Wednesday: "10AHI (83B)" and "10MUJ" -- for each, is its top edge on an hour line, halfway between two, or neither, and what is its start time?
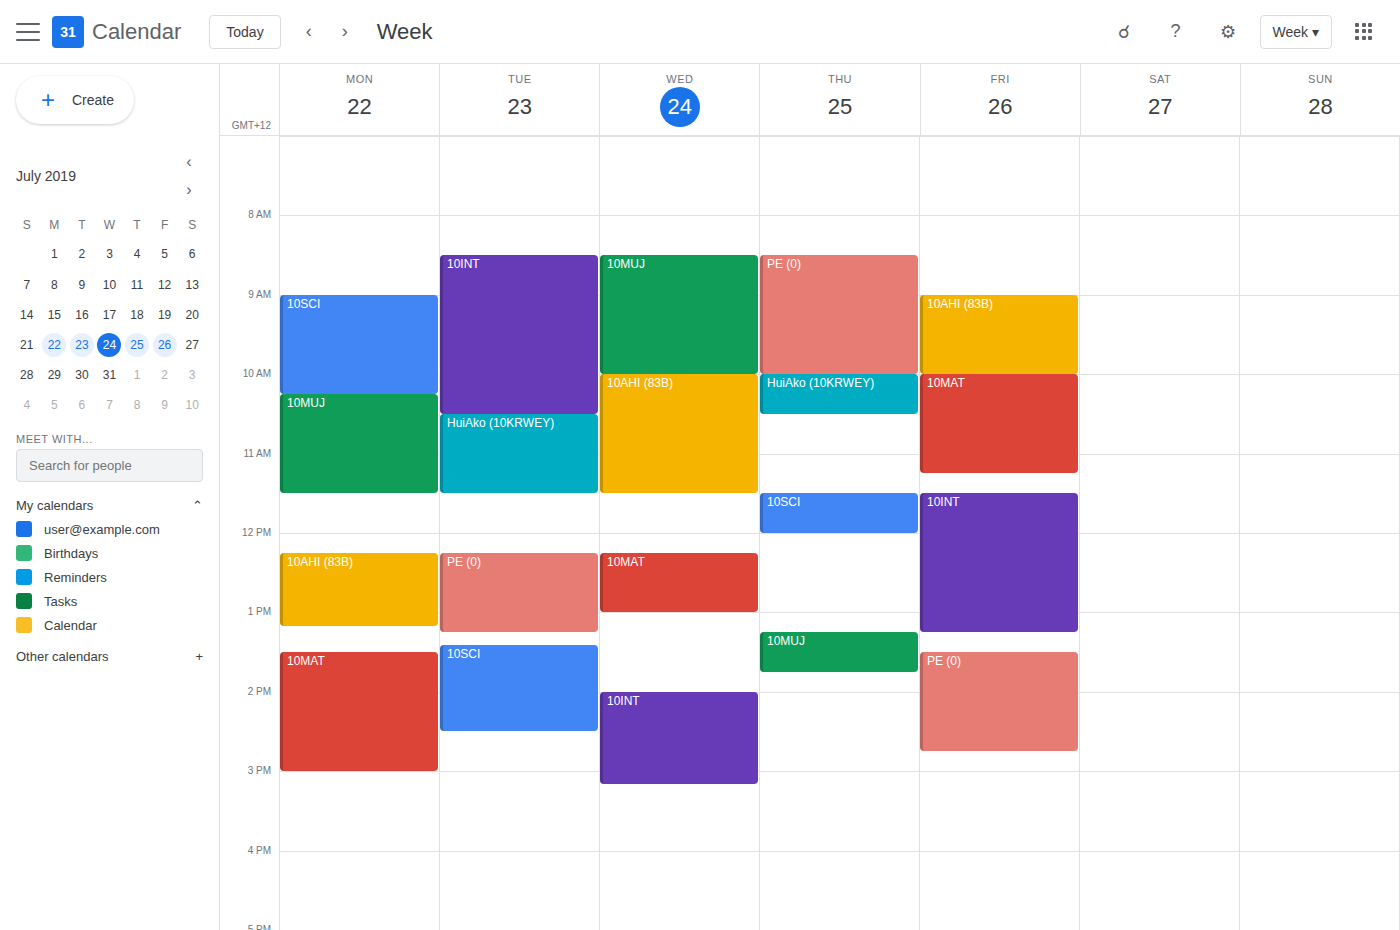
"10AHI (83B)": 10:00 AM, exactly on the 10 AM line. "10MUJ": 8:30 AM, halfway between the 8 AM and 9 AM lines.